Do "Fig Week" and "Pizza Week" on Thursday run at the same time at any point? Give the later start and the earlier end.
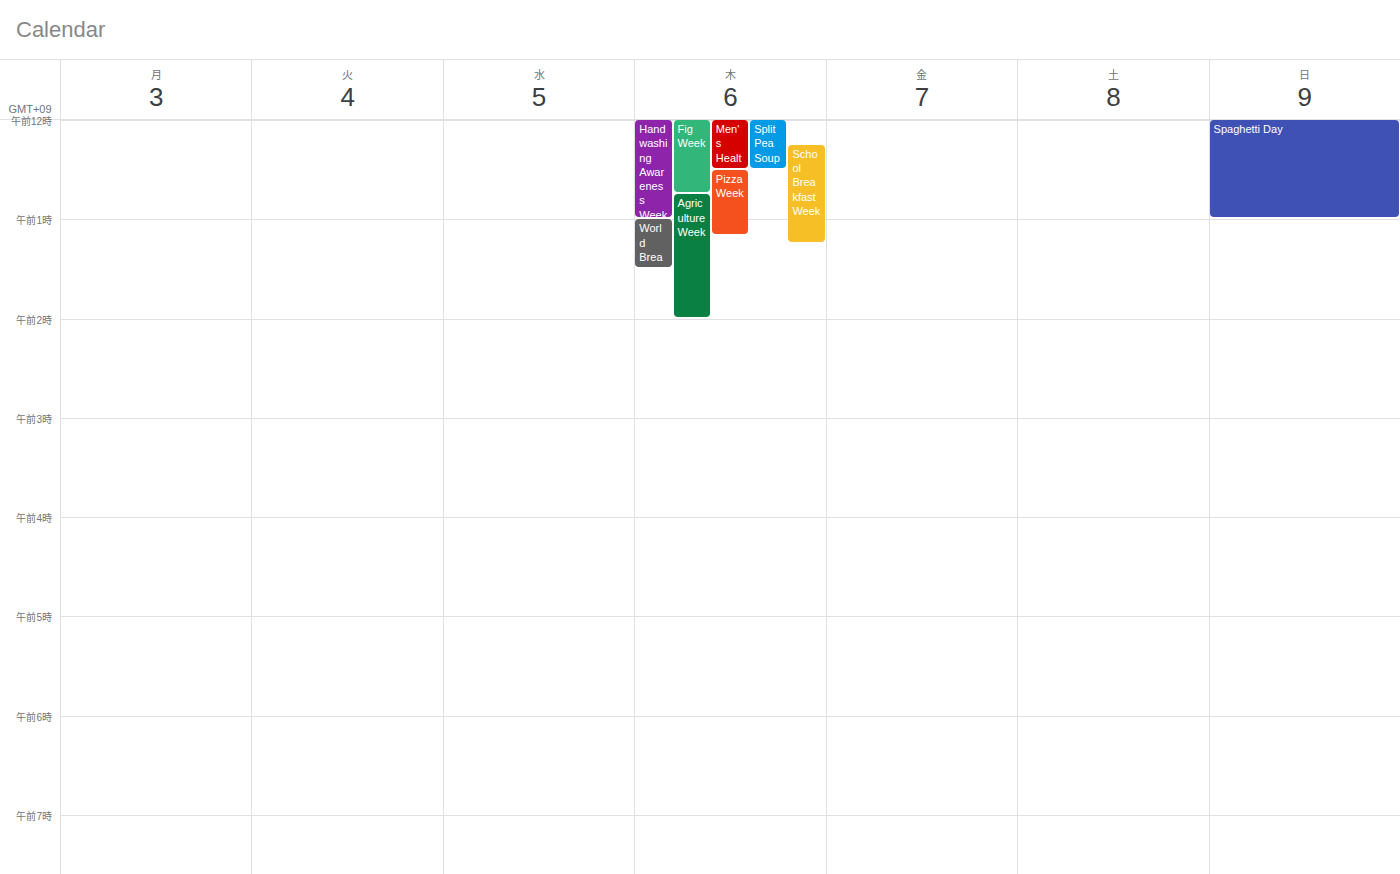
"Pizza Week" starts at 12:30 AM, before "Fig Week" ends at 12:45 AM -- they overlap.